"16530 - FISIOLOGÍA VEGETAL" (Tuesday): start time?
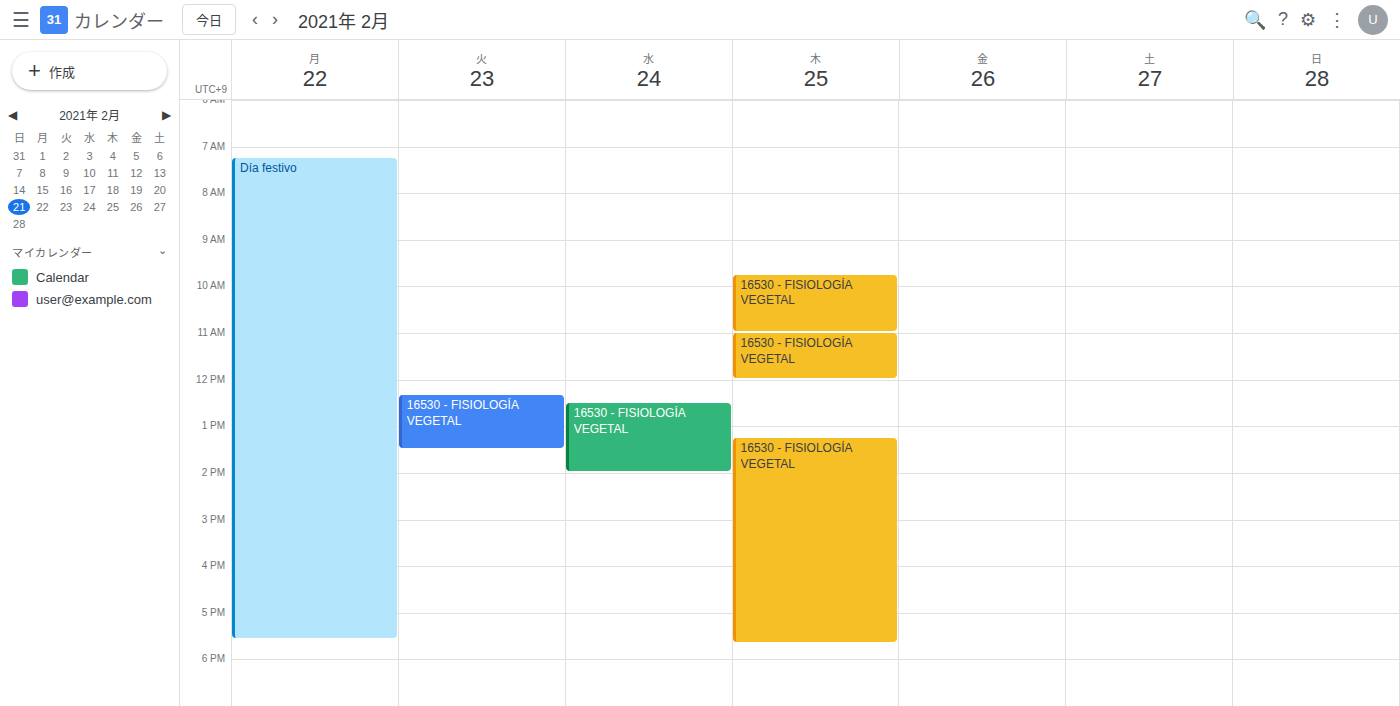
12:20